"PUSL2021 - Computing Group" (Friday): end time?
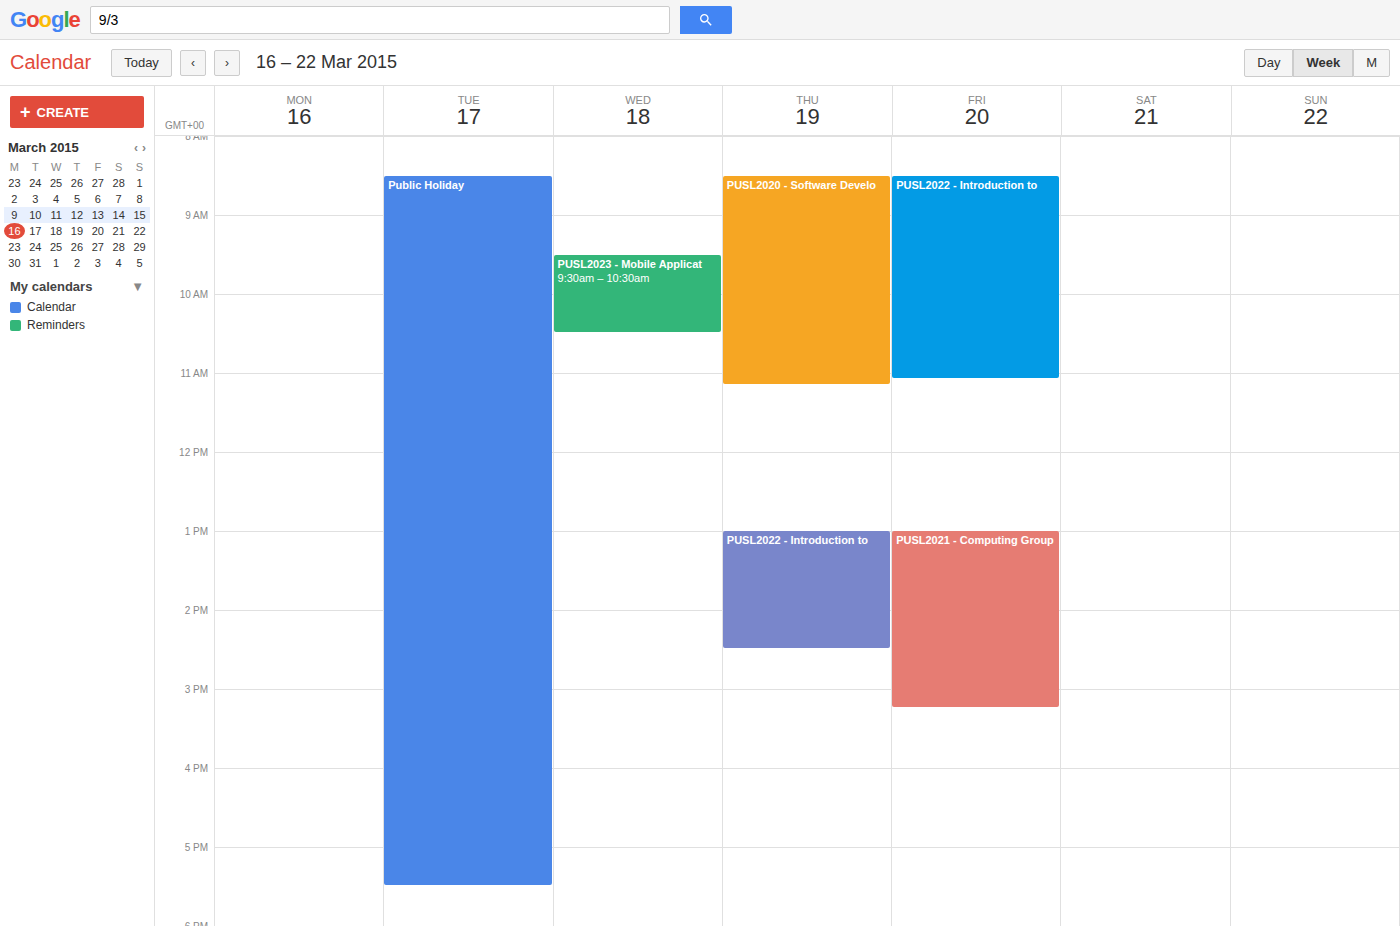
3:15 PM